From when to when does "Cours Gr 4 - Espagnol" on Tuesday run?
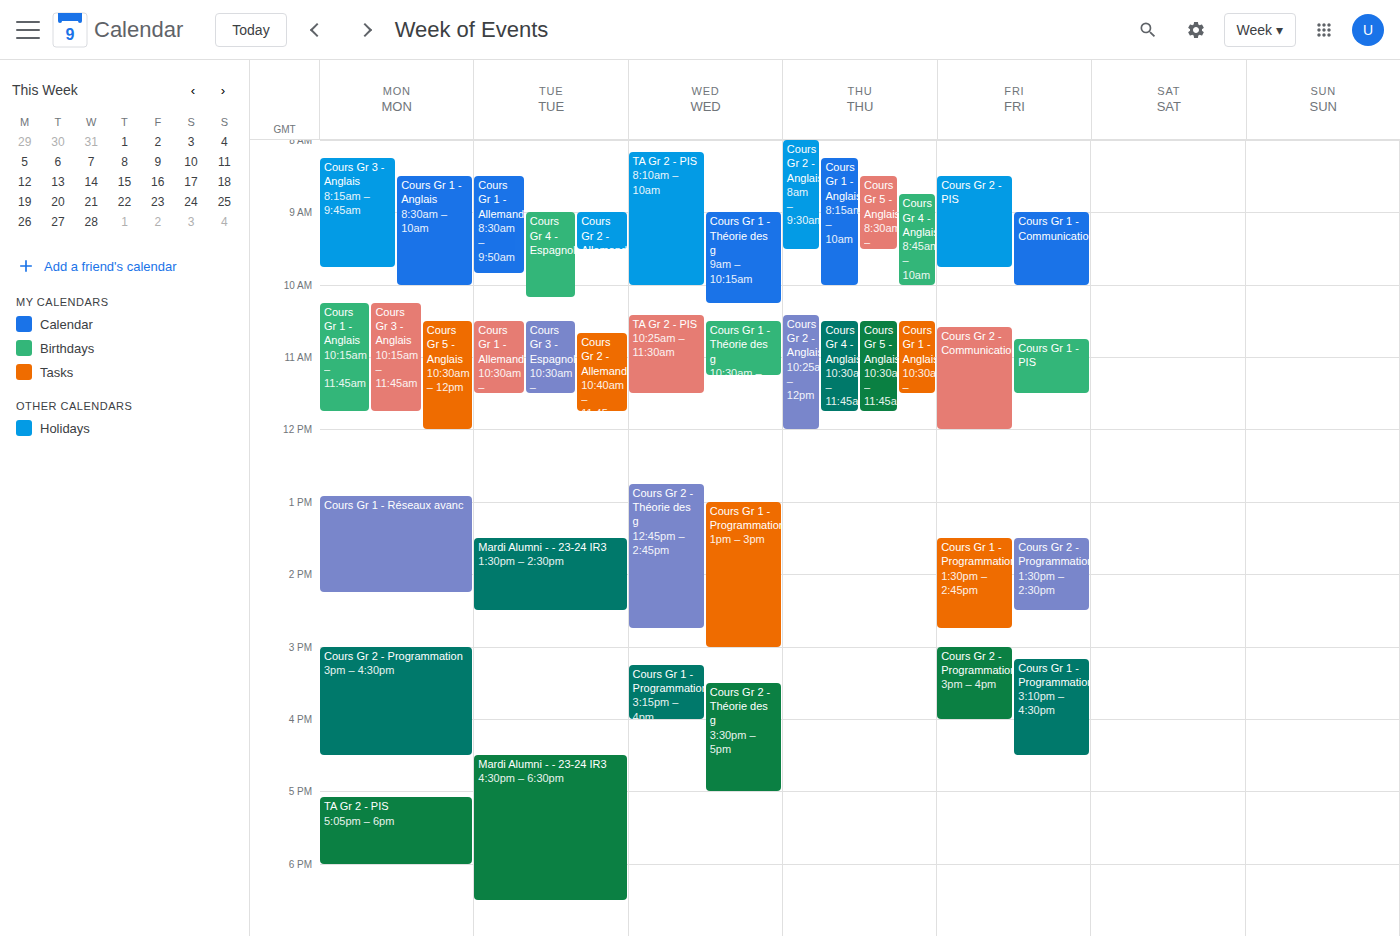
09:00 to 10:10